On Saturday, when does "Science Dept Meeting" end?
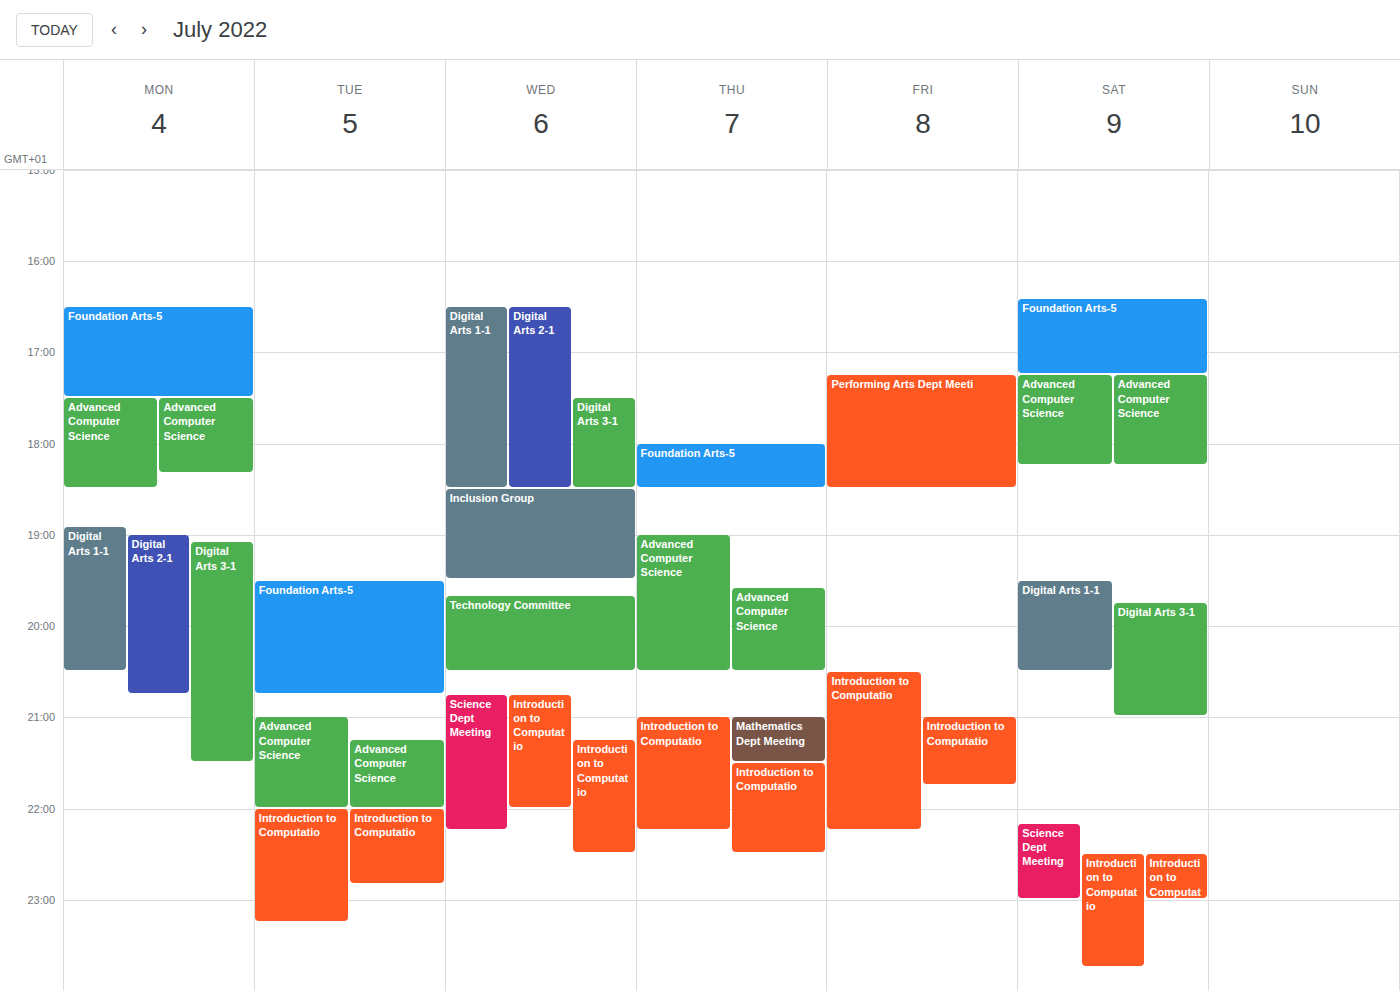
11:00 PM